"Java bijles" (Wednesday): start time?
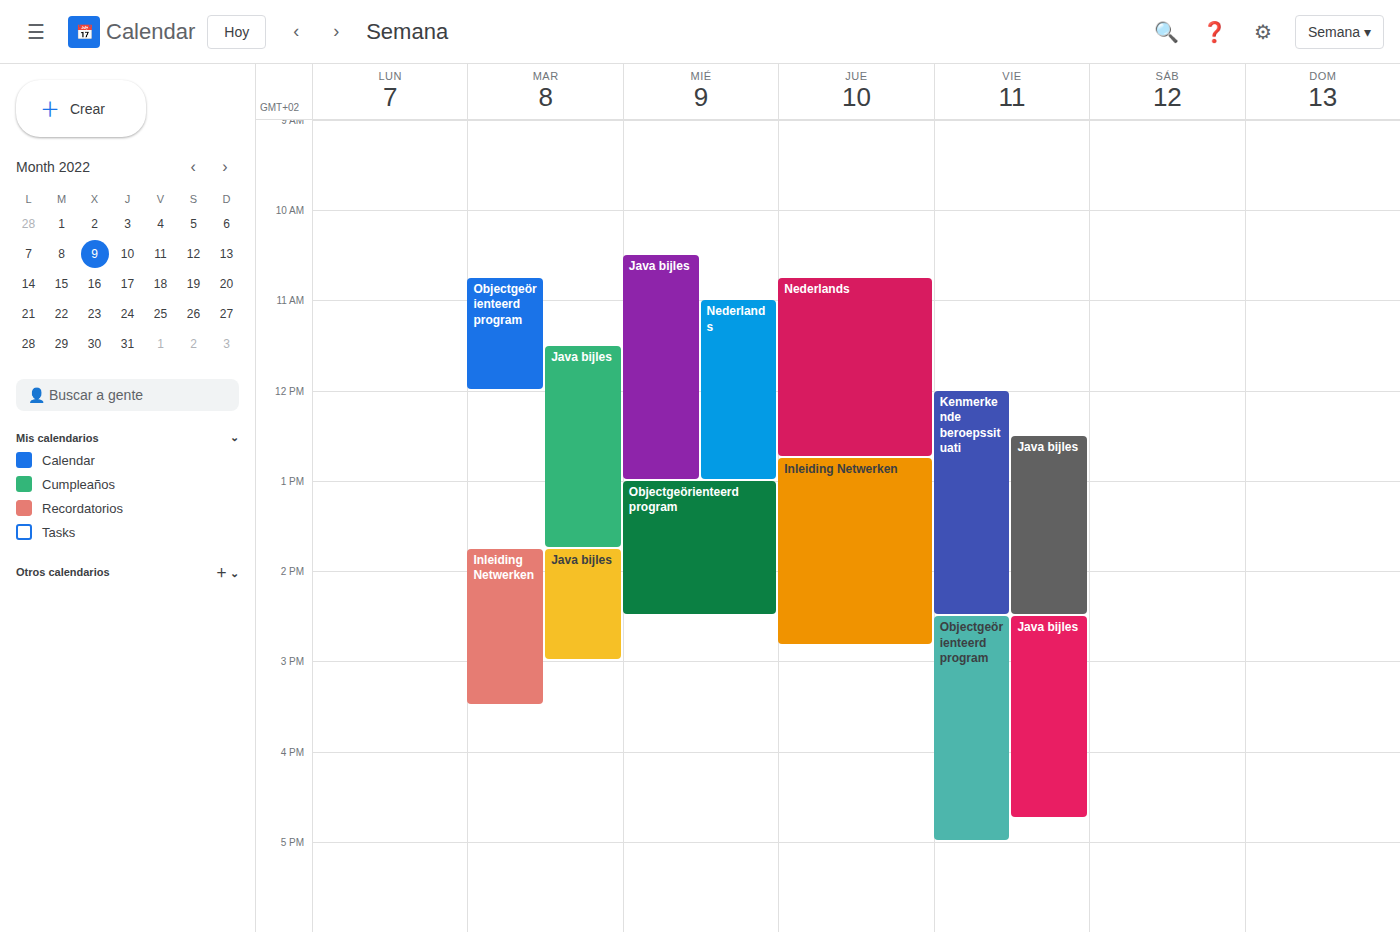
10:30 AM